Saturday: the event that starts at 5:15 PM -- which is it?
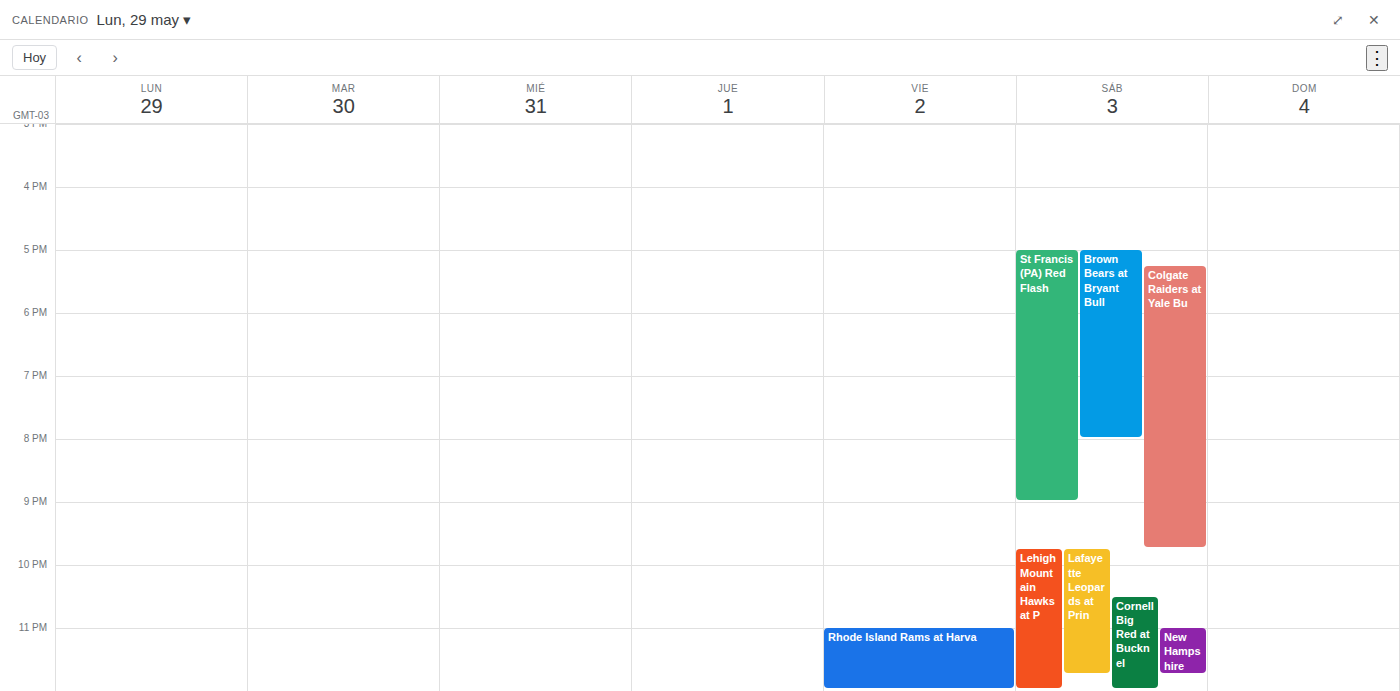
"Colgate Raiders at Yale Bu"